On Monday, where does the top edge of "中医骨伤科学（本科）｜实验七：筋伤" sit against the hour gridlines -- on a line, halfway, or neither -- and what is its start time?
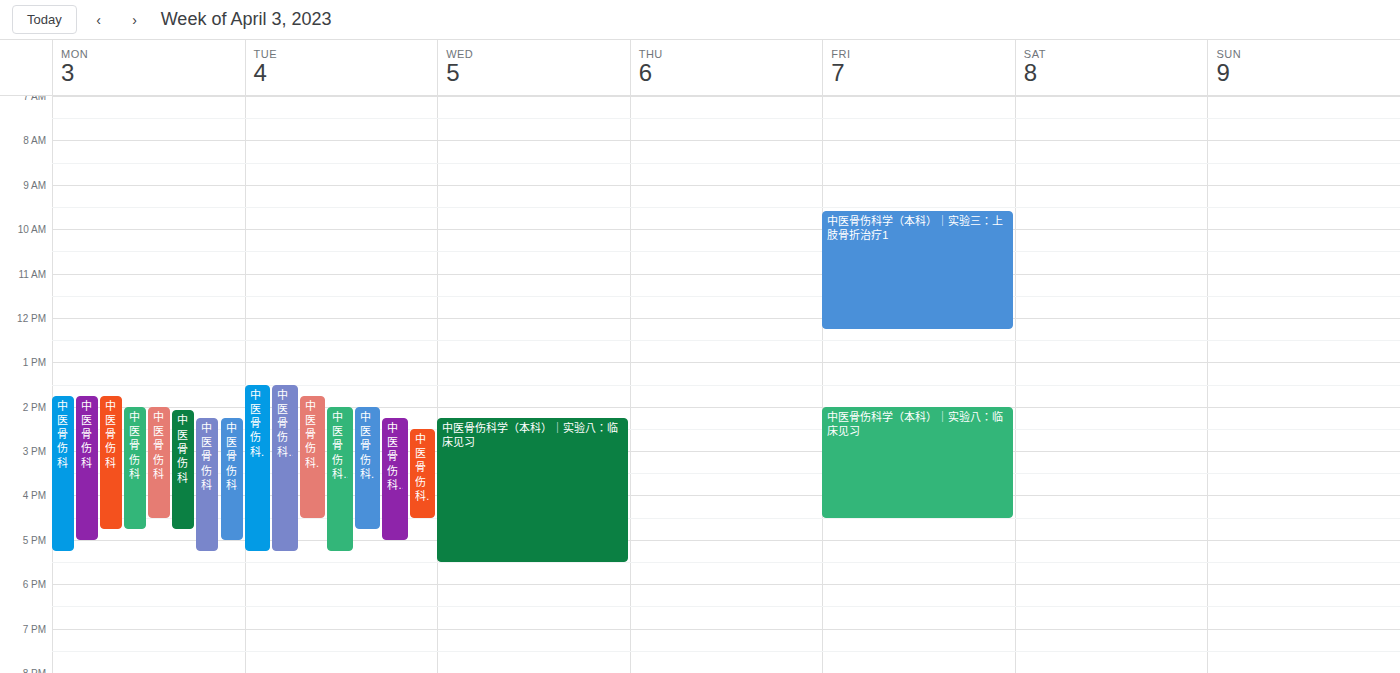
2:00 PM -- exactly on the 2 PM line.